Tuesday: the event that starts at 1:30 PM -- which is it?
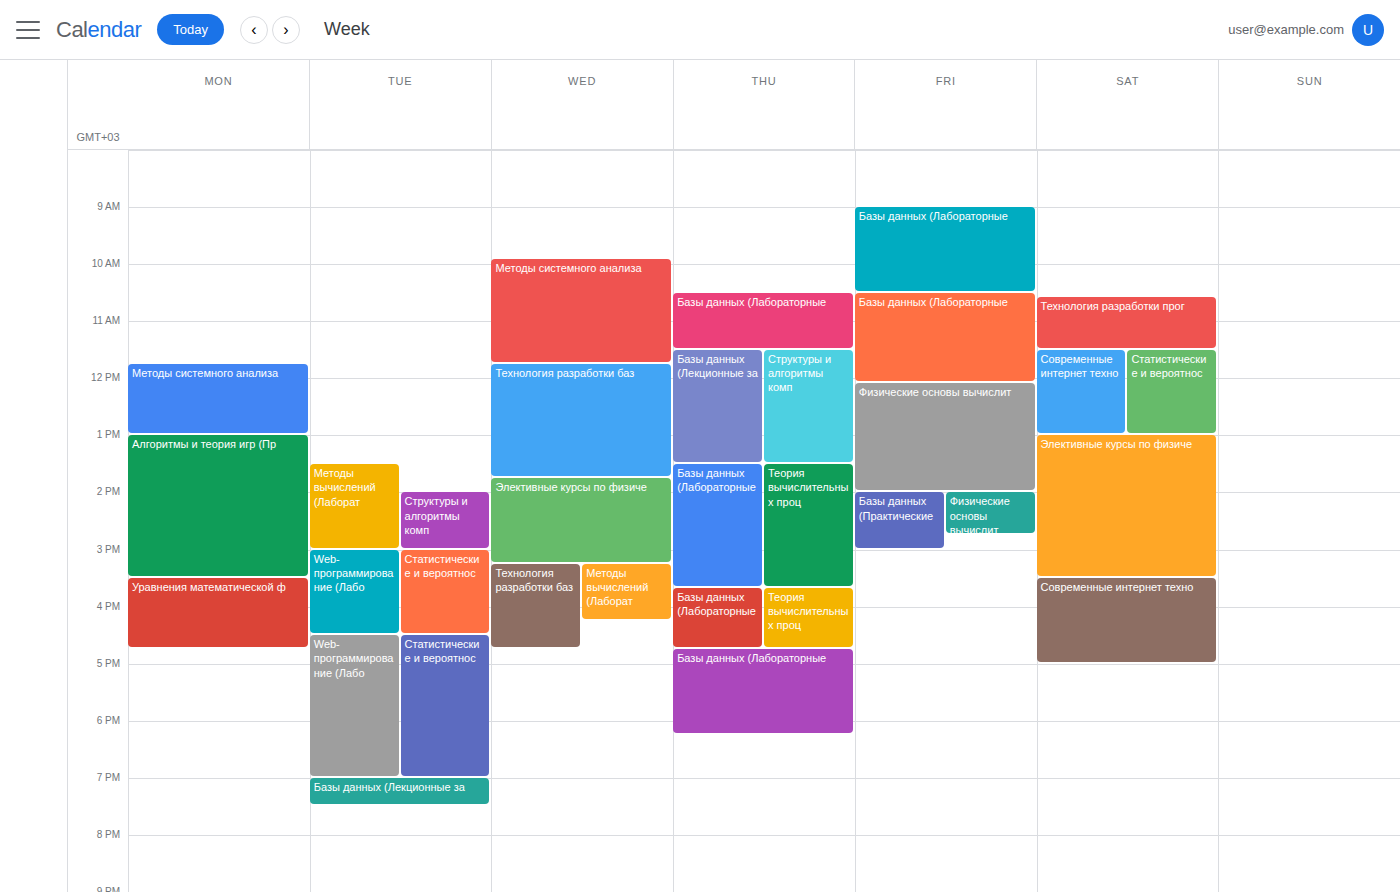
"Методы вычислений (Лаборат"